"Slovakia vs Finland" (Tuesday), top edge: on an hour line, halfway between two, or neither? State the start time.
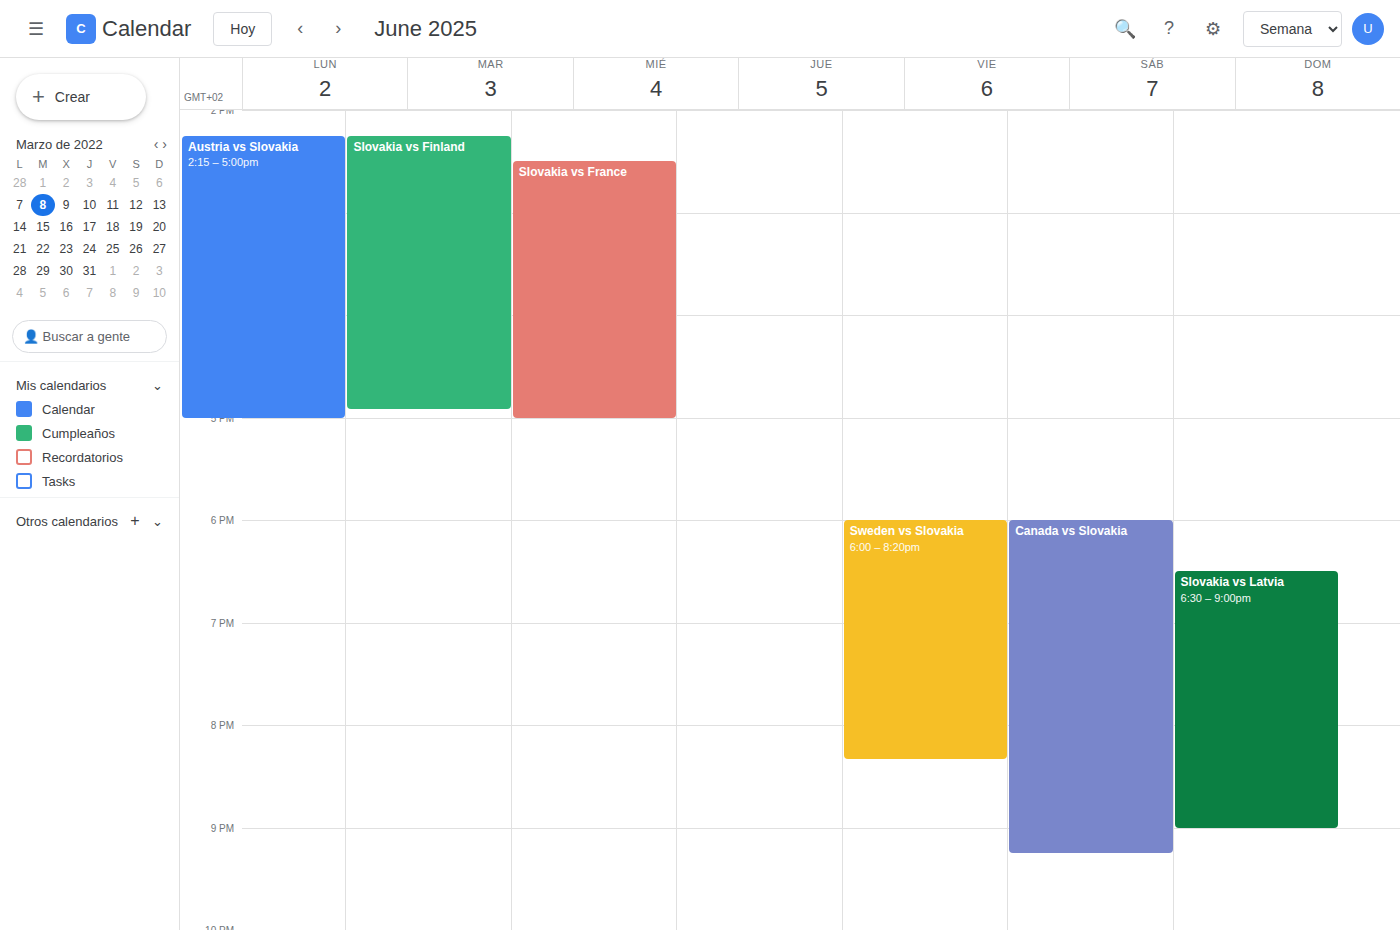
2:15 PM -- neither: a quarter of the way from the 2 PM line to the 3 PM line.